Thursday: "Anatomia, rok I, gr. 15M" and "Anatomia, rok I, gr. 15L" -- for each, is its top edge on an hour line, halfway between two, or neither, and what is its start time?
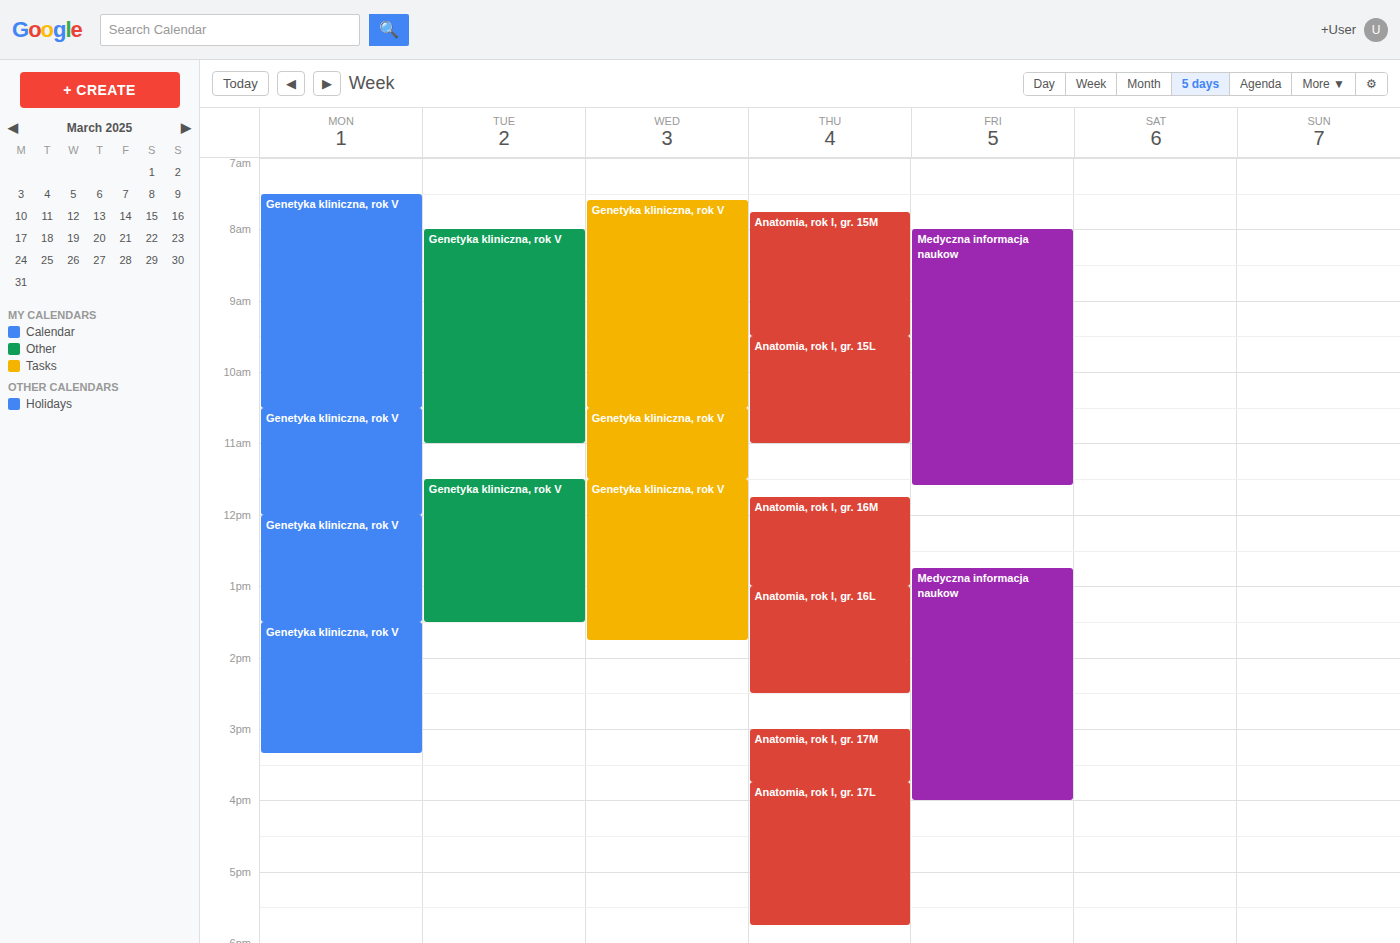
"Anatomia, rok I, gr. 15M": 7:45 AM, neither: three quarters of the way from the 7 AM line to the 8 AM line. "Anatomia, rok I, gr. 15L": 9:30 AM, halfway between the 9 AM and 10 AM lines.